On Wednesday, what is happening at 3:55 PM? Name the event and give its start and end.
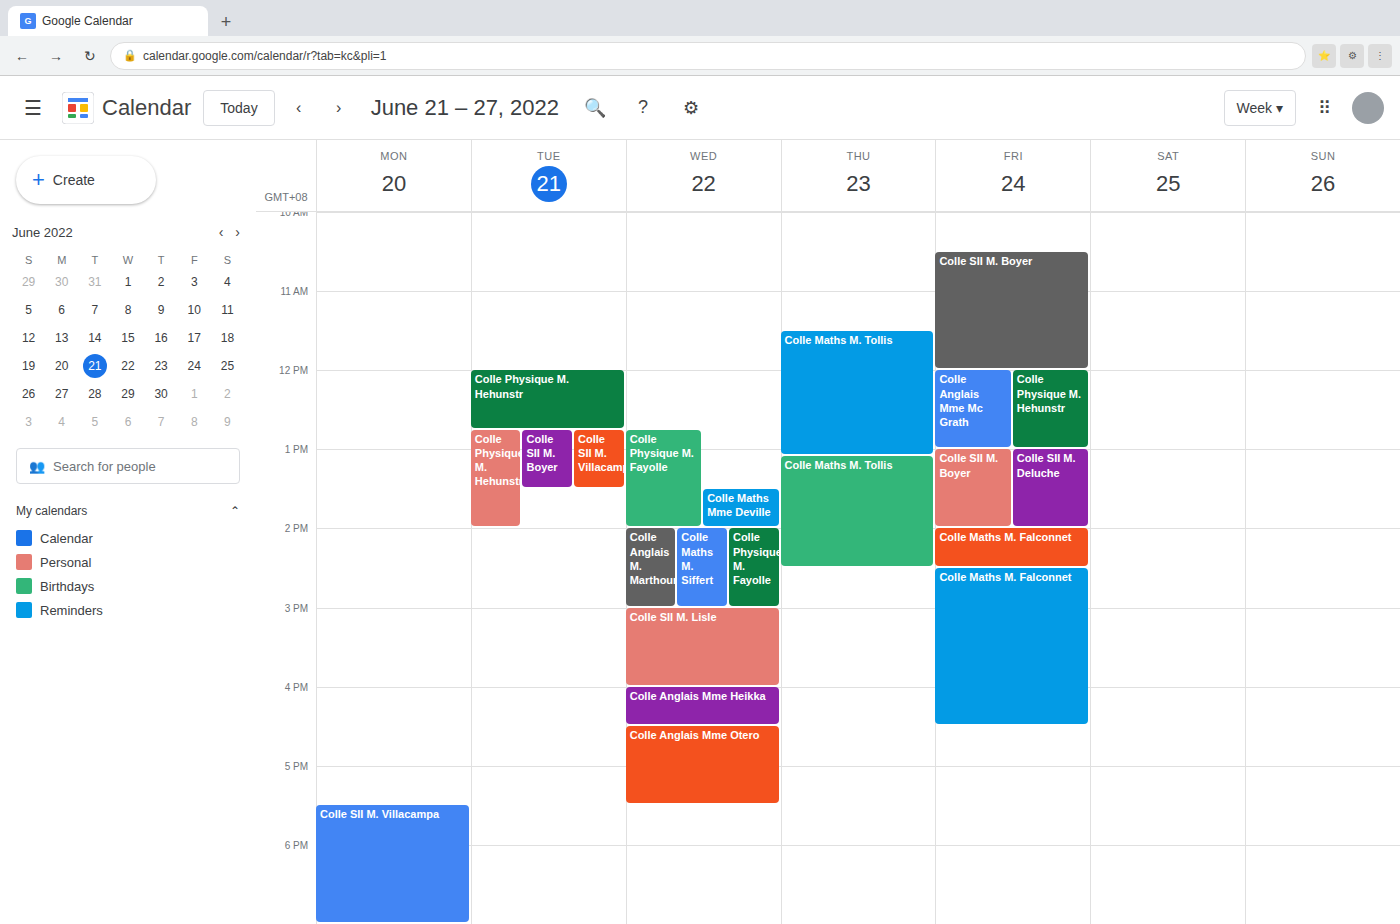
"Colle SII M. Lisle", 3:00 PM to 4:00 PM